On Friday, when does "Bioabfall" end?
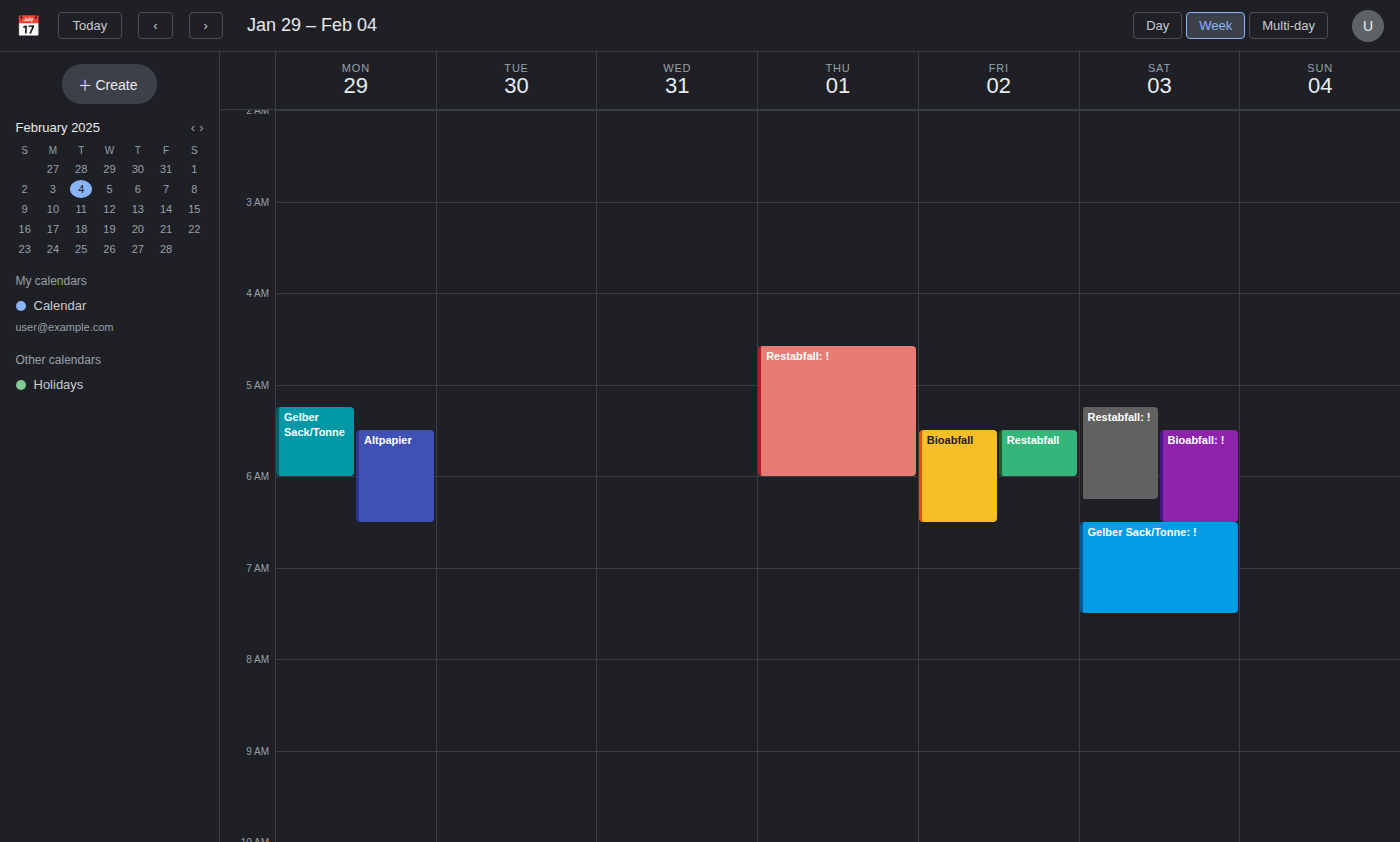
6:30 AM